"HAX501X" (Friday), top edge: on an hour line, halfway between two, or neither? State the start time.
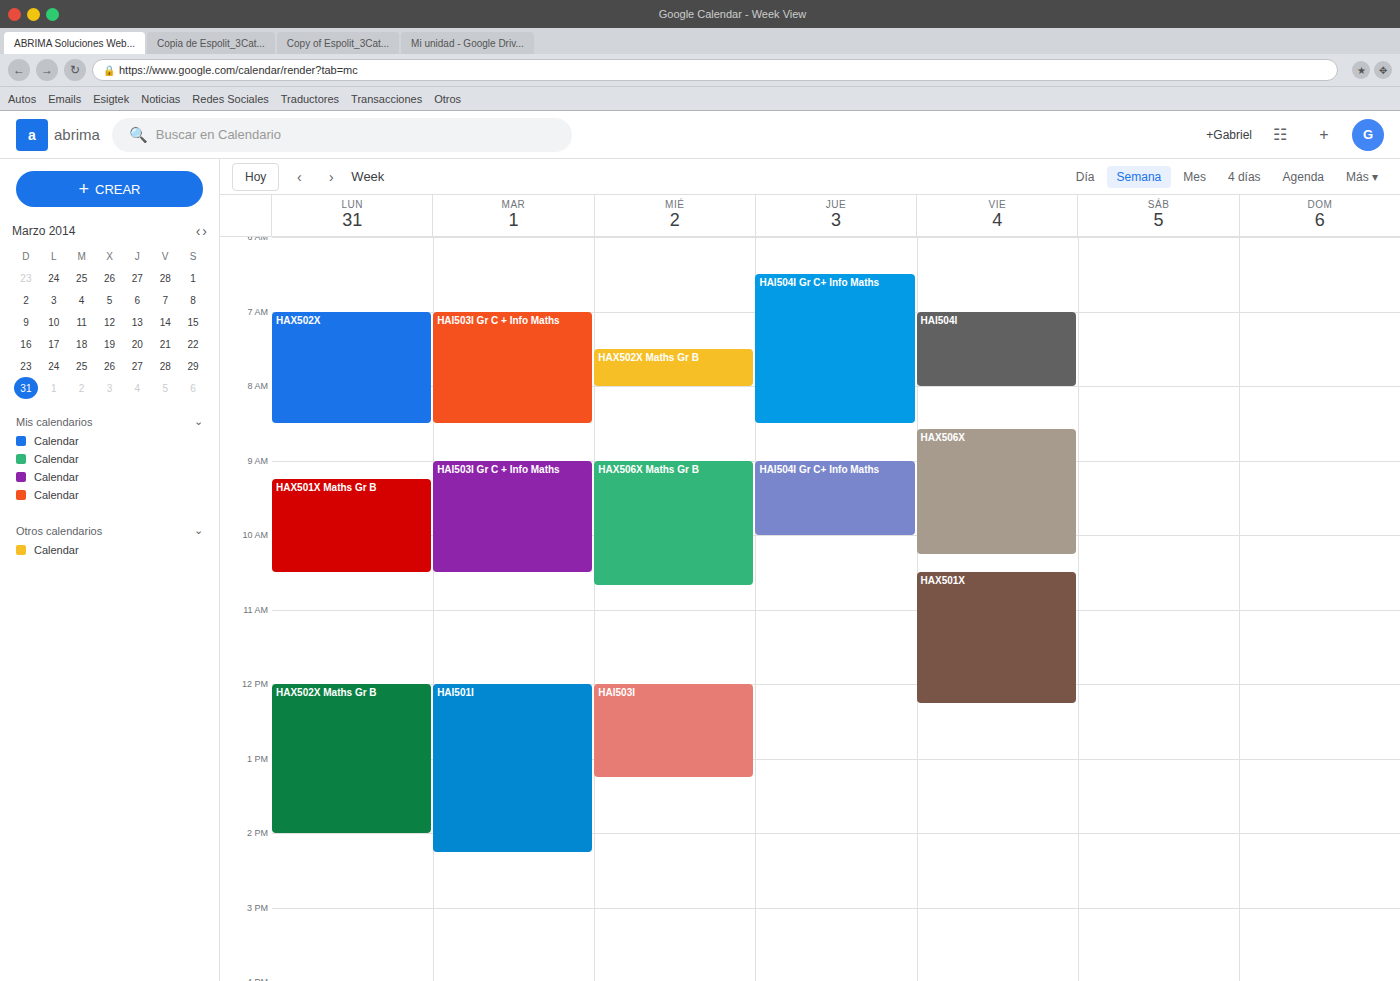
10:30 AM -- halfway between the 10 AM and 11 AM lines.